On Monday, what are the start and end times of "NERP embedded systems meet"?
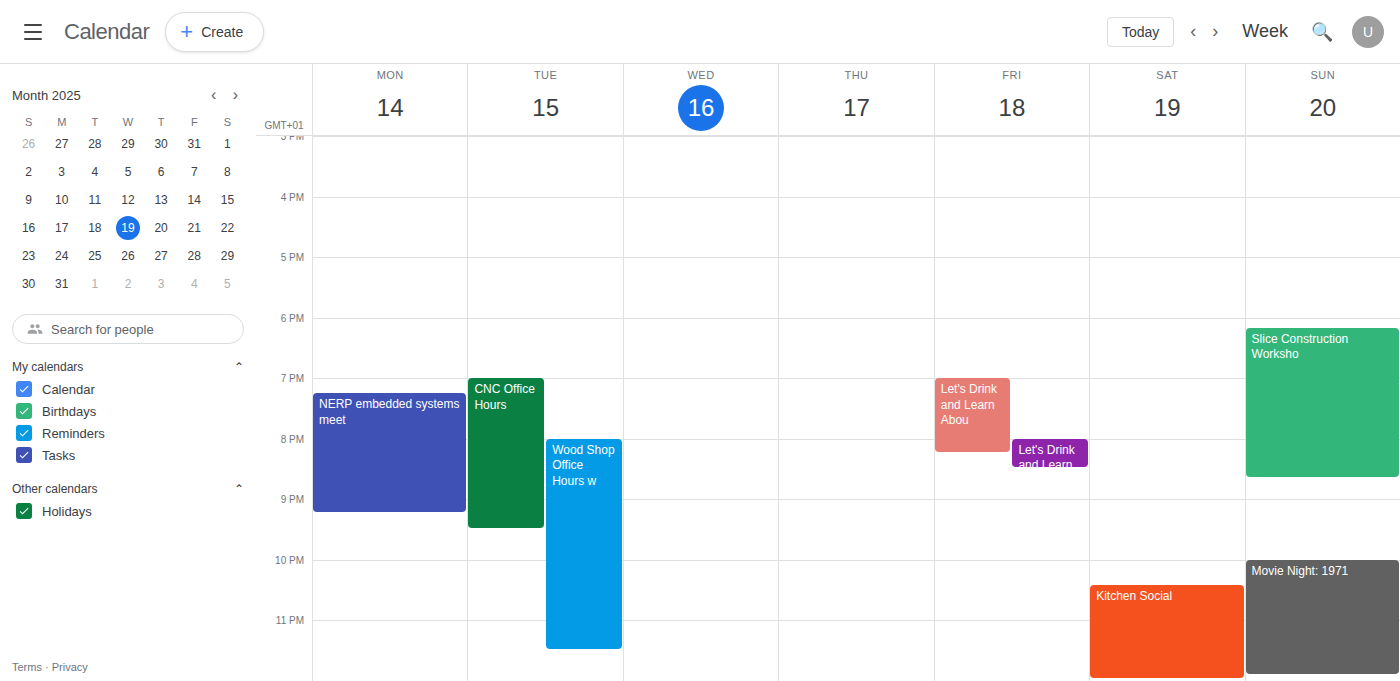
7:15 PM to 9:15 PM